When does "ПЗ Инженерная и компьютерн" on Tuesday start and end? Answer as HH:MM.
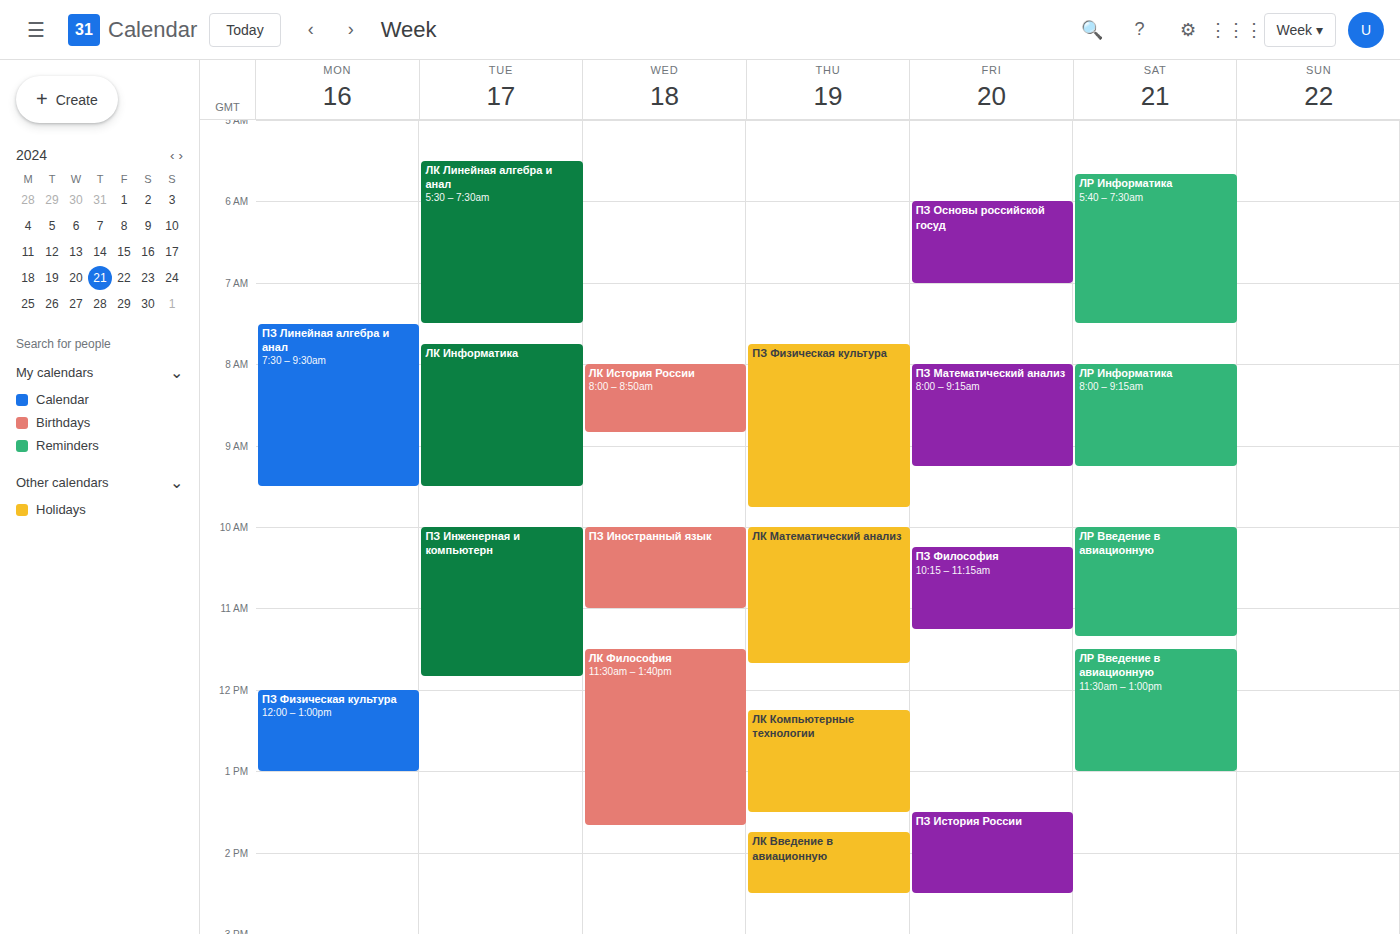
10:00 to 11:50